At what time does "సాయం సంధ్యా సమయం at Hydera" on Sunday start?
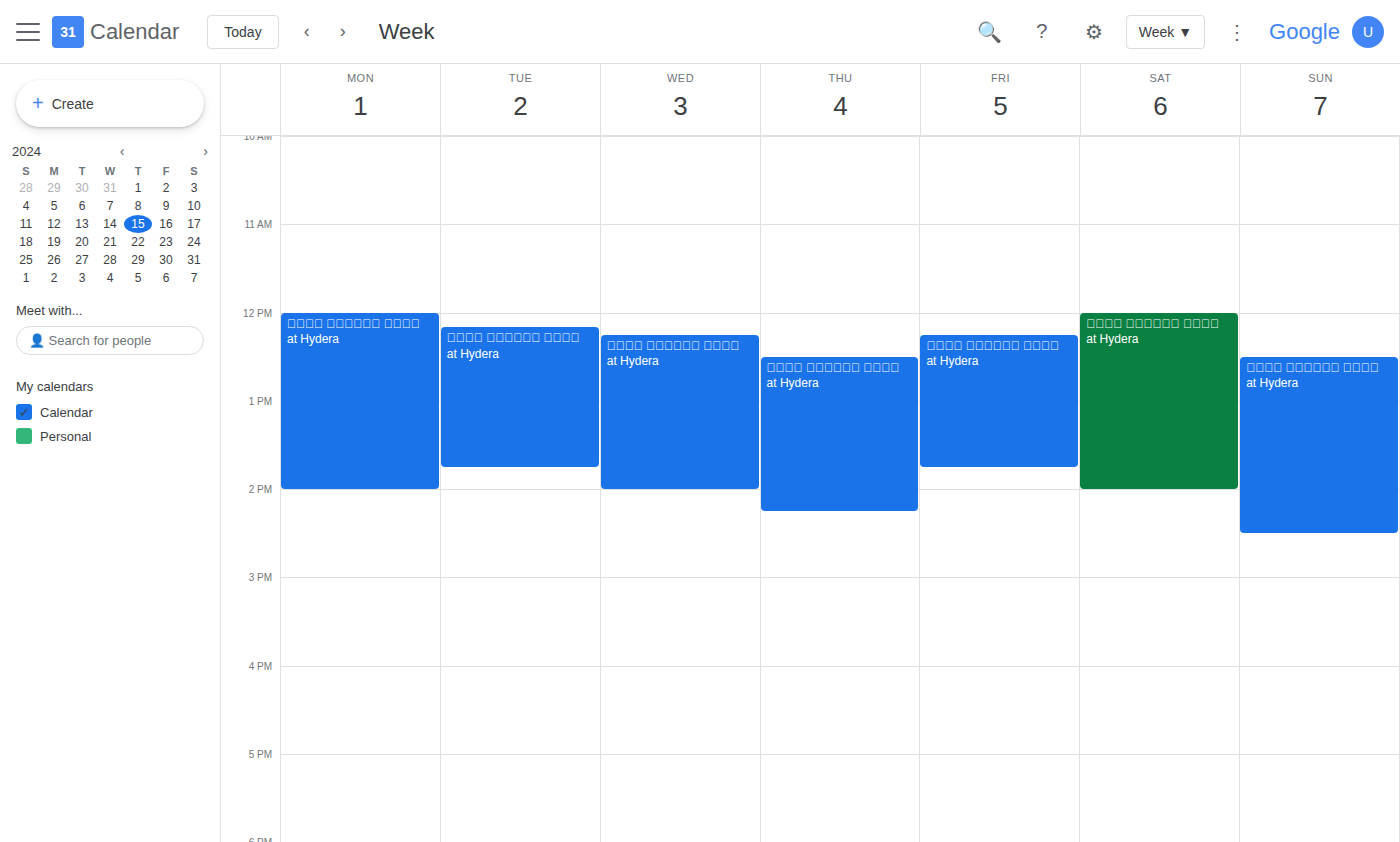
12:30 PM